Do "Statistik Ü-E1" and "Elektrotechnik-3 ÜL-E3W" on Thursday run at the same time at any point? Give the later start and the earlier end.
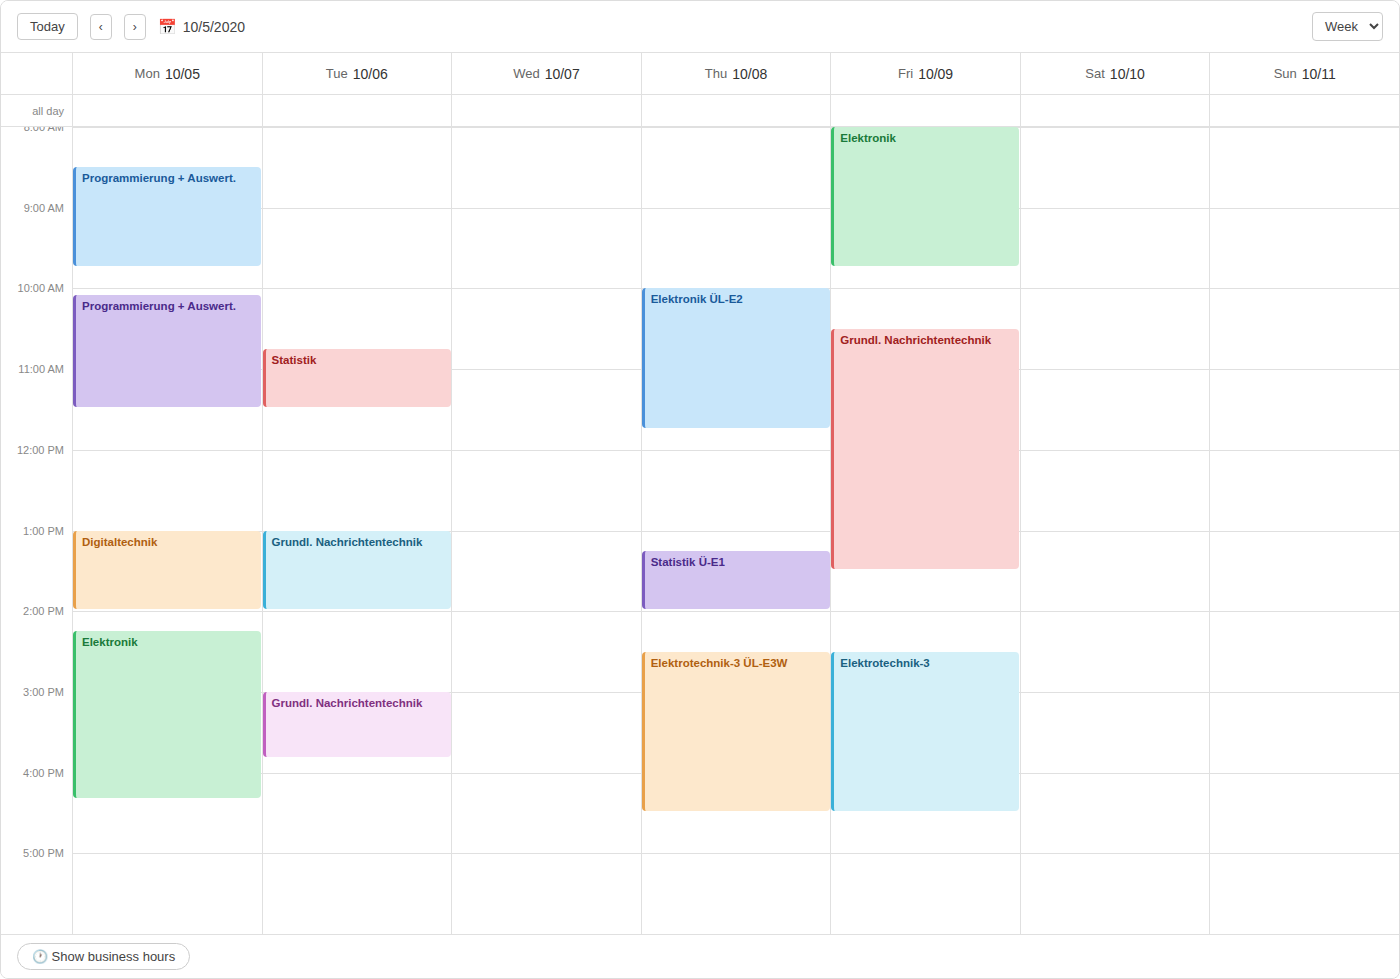
"Statistik Ü-E1" ends at 2:00 PM and "Elektrotechnik-3 ÜL-E3W" starts at 2:30 PM -- no overlap.